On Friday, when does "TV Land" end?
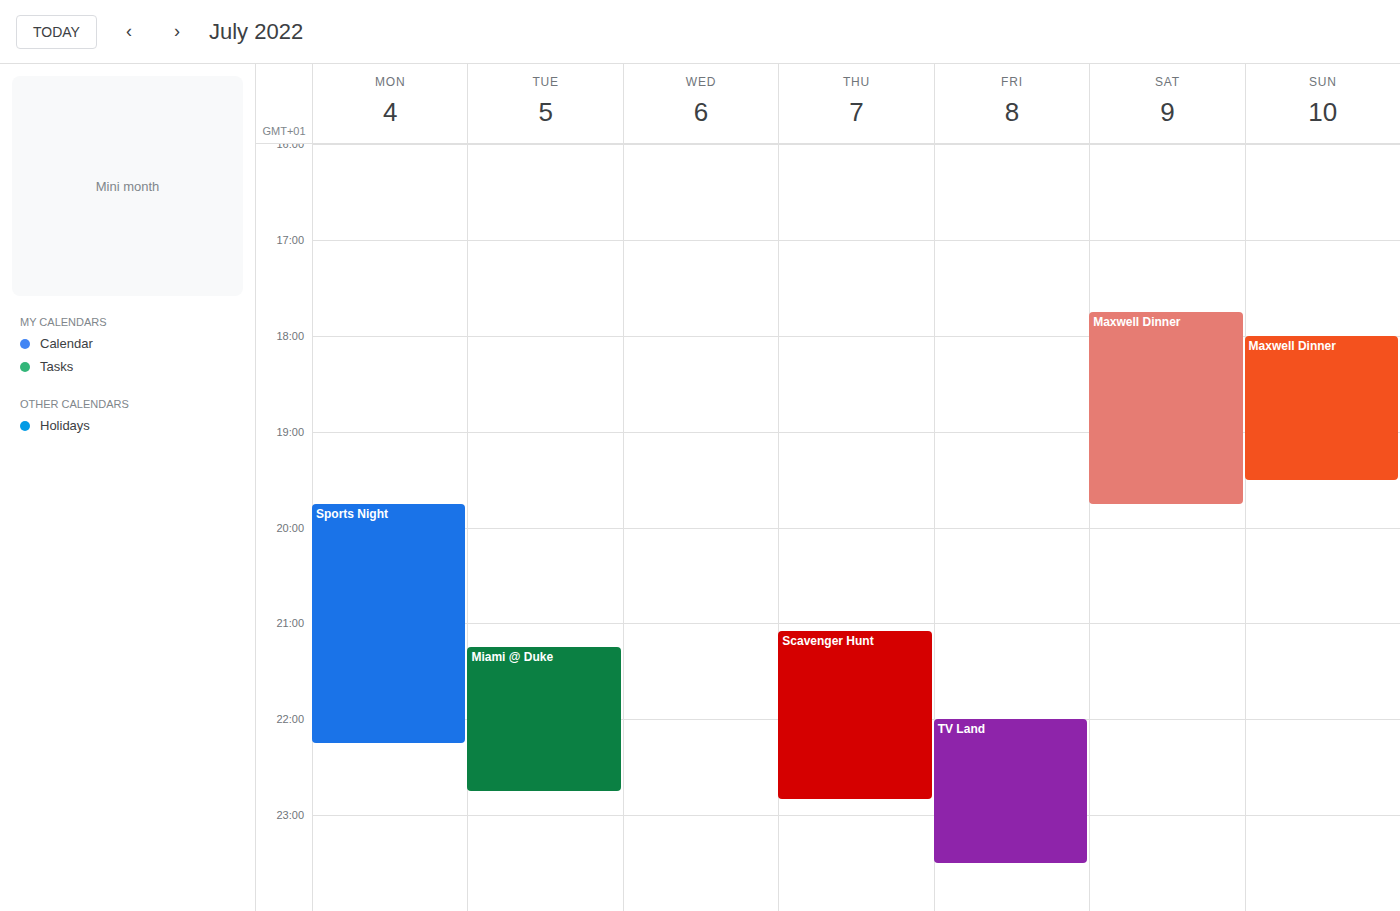
11:30 PM